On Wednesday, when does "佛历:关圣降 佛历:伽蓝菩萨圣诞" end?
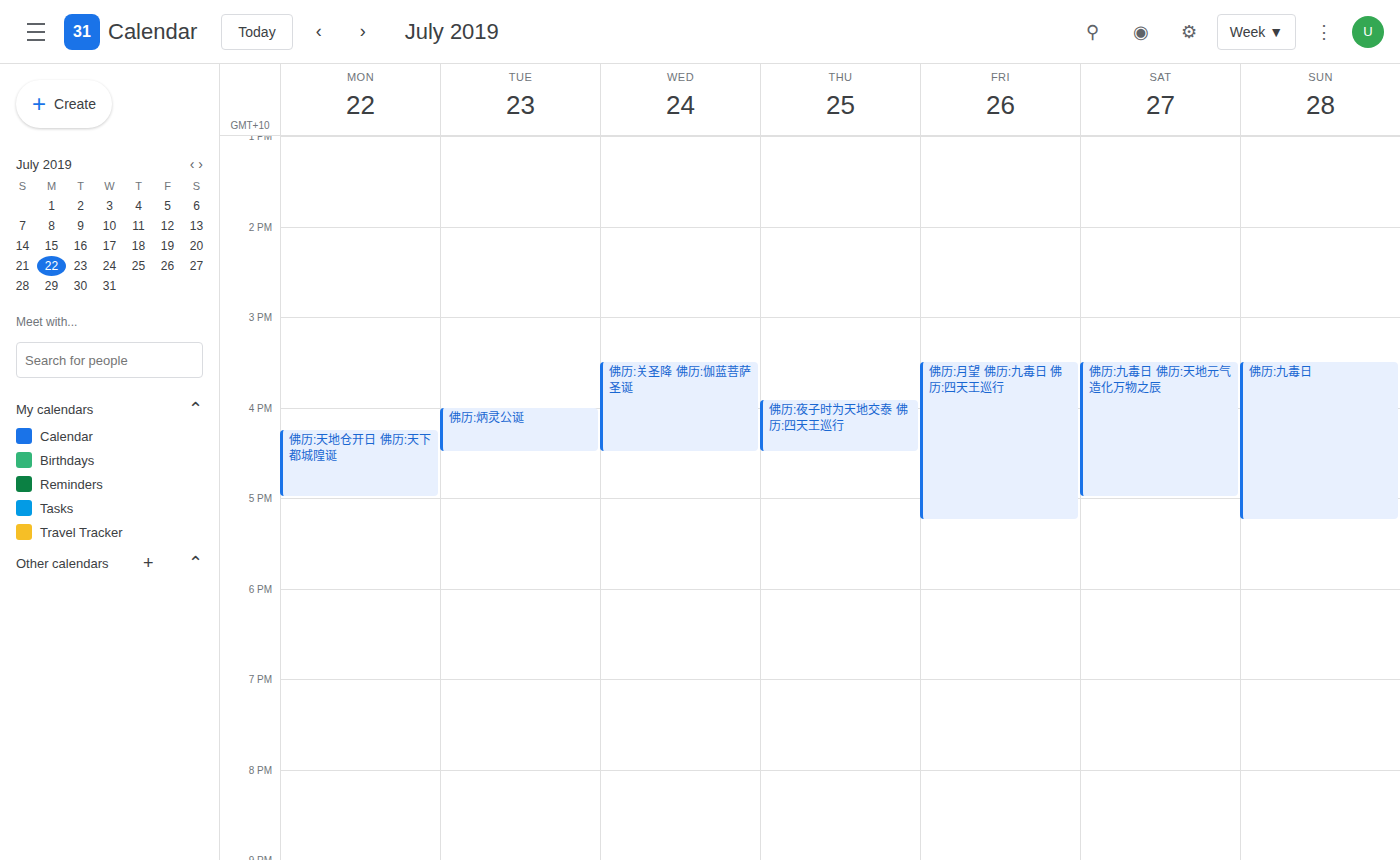
4:30 PM